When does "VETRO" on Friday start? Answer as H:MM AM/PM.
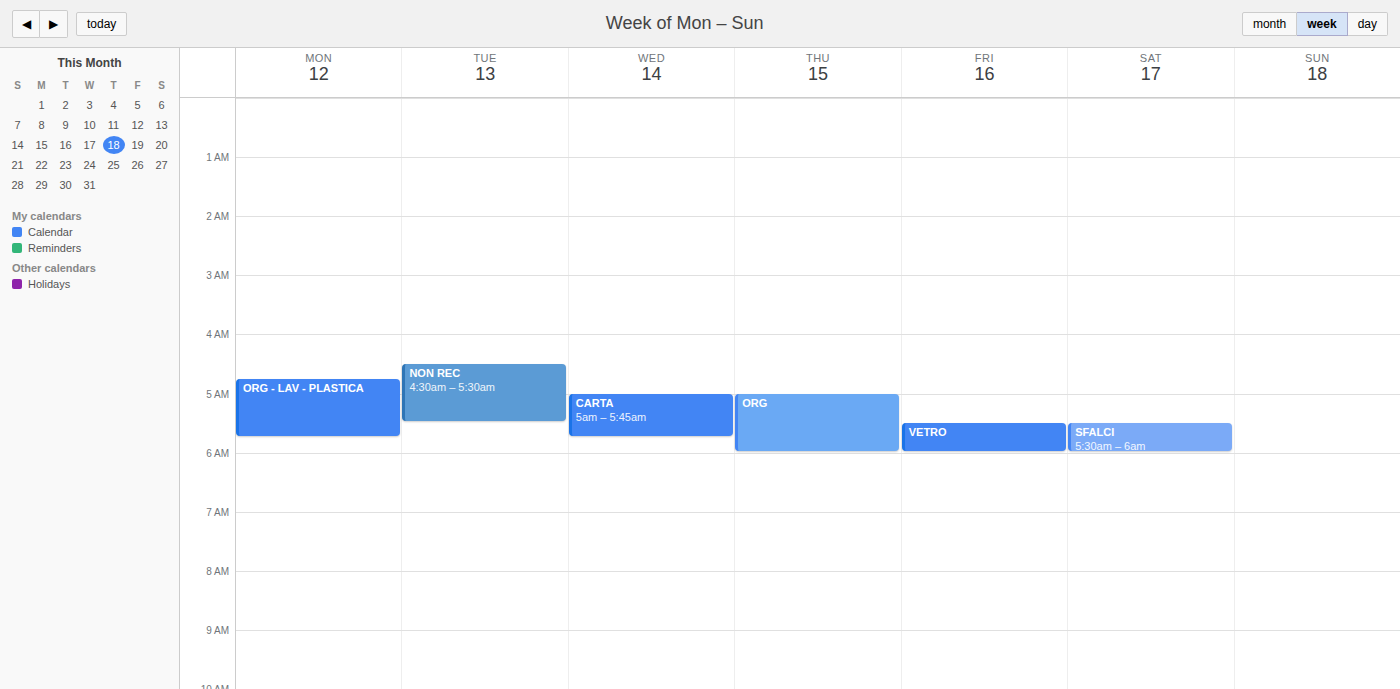
5:30 AM